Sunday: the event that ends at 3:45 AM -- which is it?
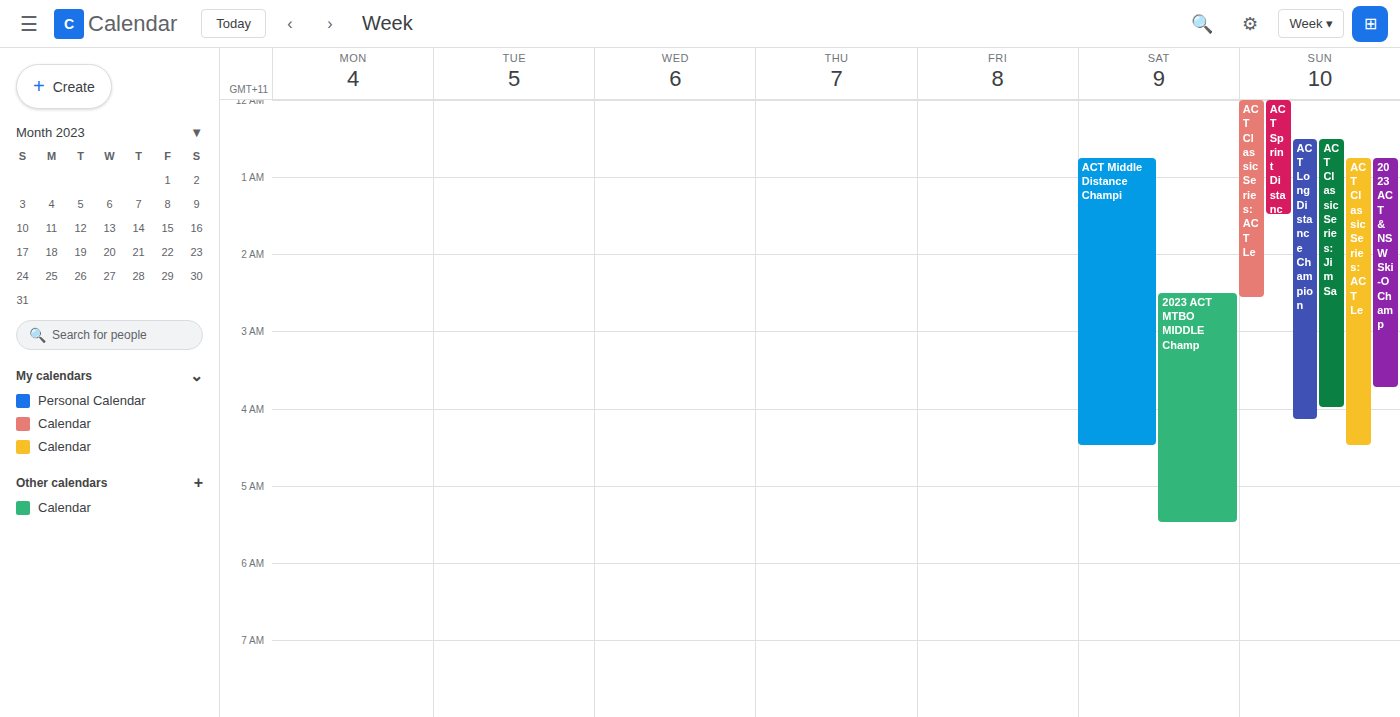
"2023 ACT & NSW Ski-O Champ"